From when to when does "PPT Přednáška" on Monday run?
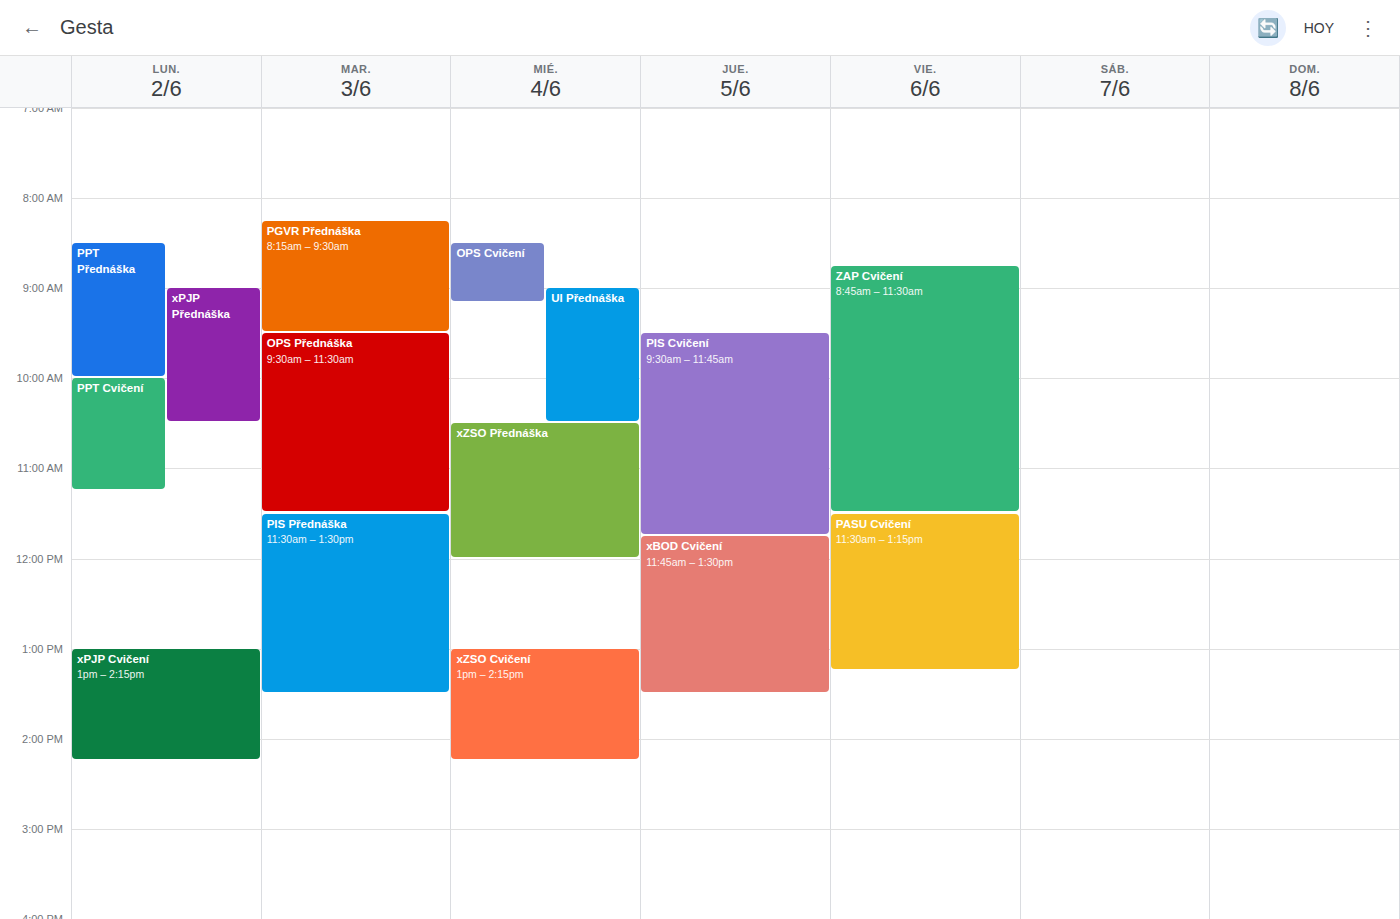
8:30 AM to 10:00 AM